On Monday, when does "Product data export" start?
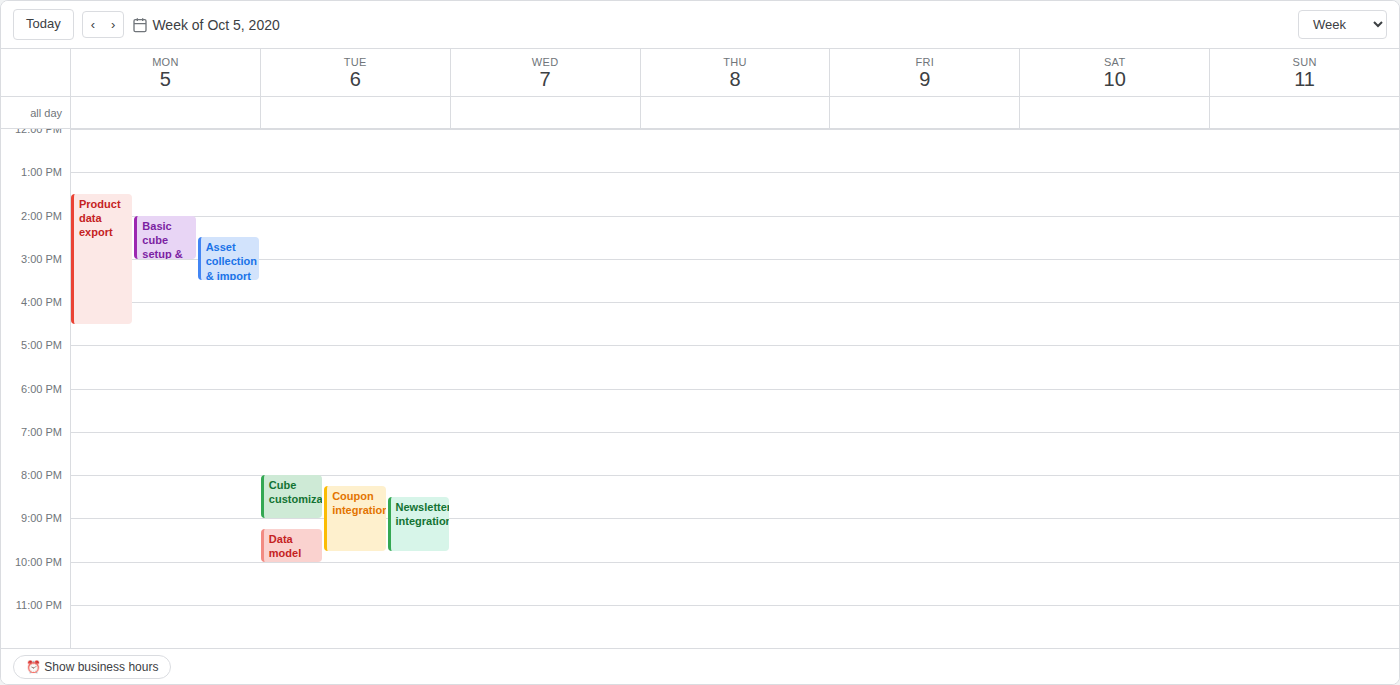
13:30